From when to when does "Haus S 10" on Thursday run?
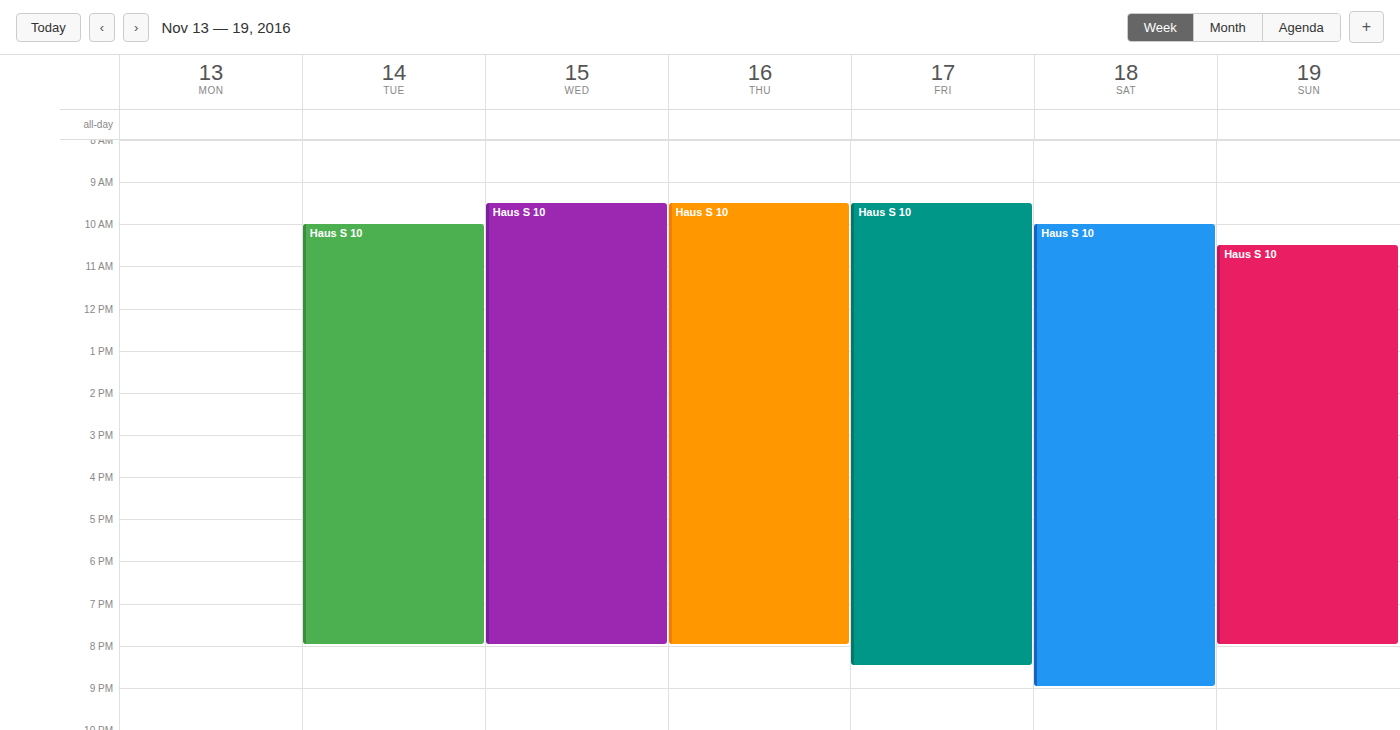
9:30 AM to 8:00 PM